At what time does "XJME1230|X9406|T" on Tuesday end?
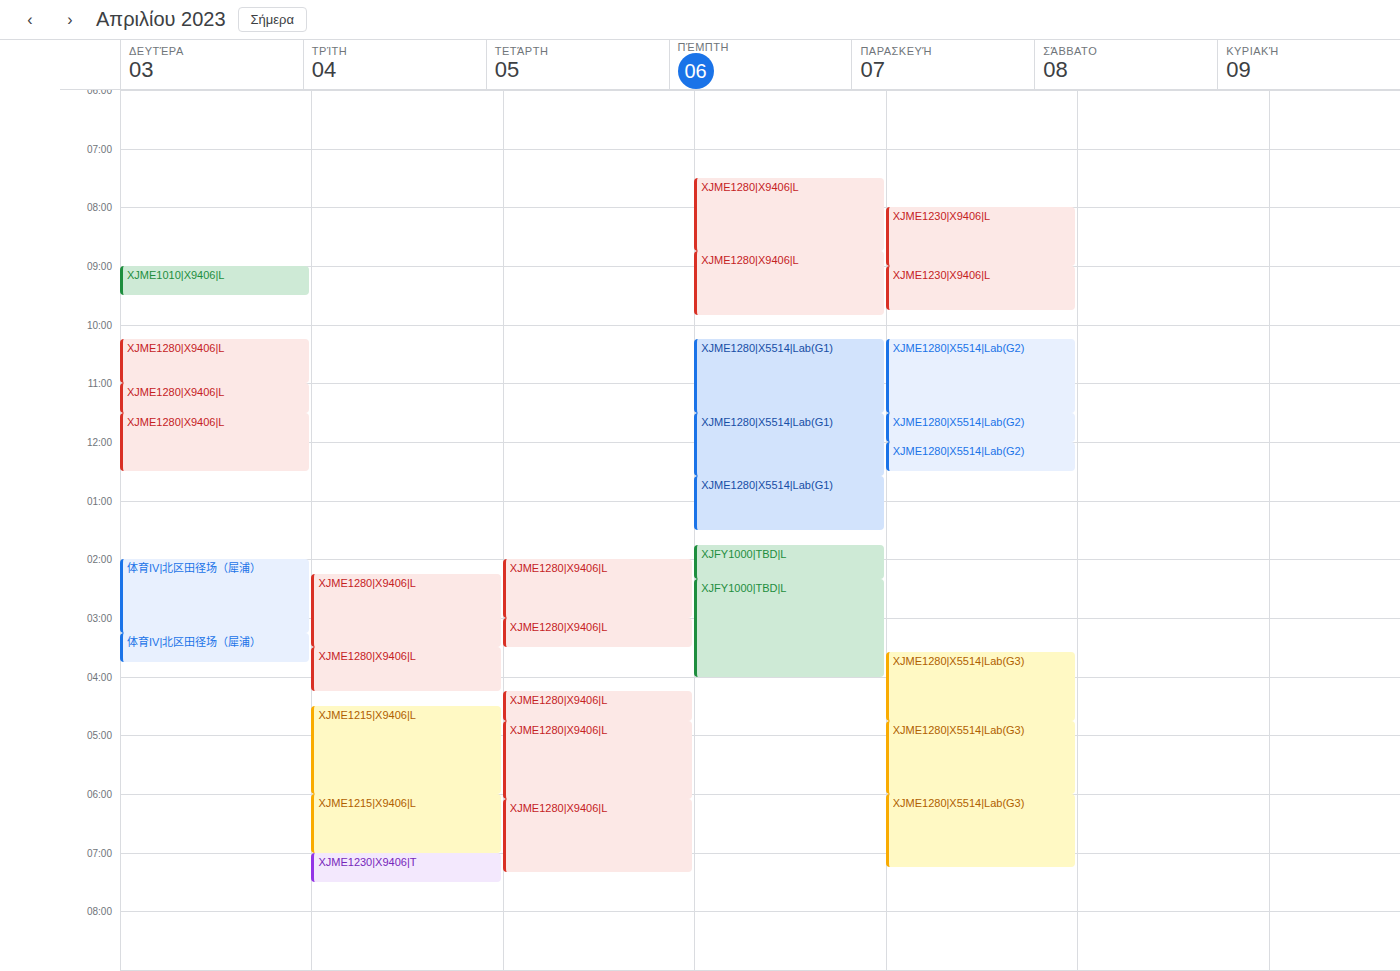
19:30